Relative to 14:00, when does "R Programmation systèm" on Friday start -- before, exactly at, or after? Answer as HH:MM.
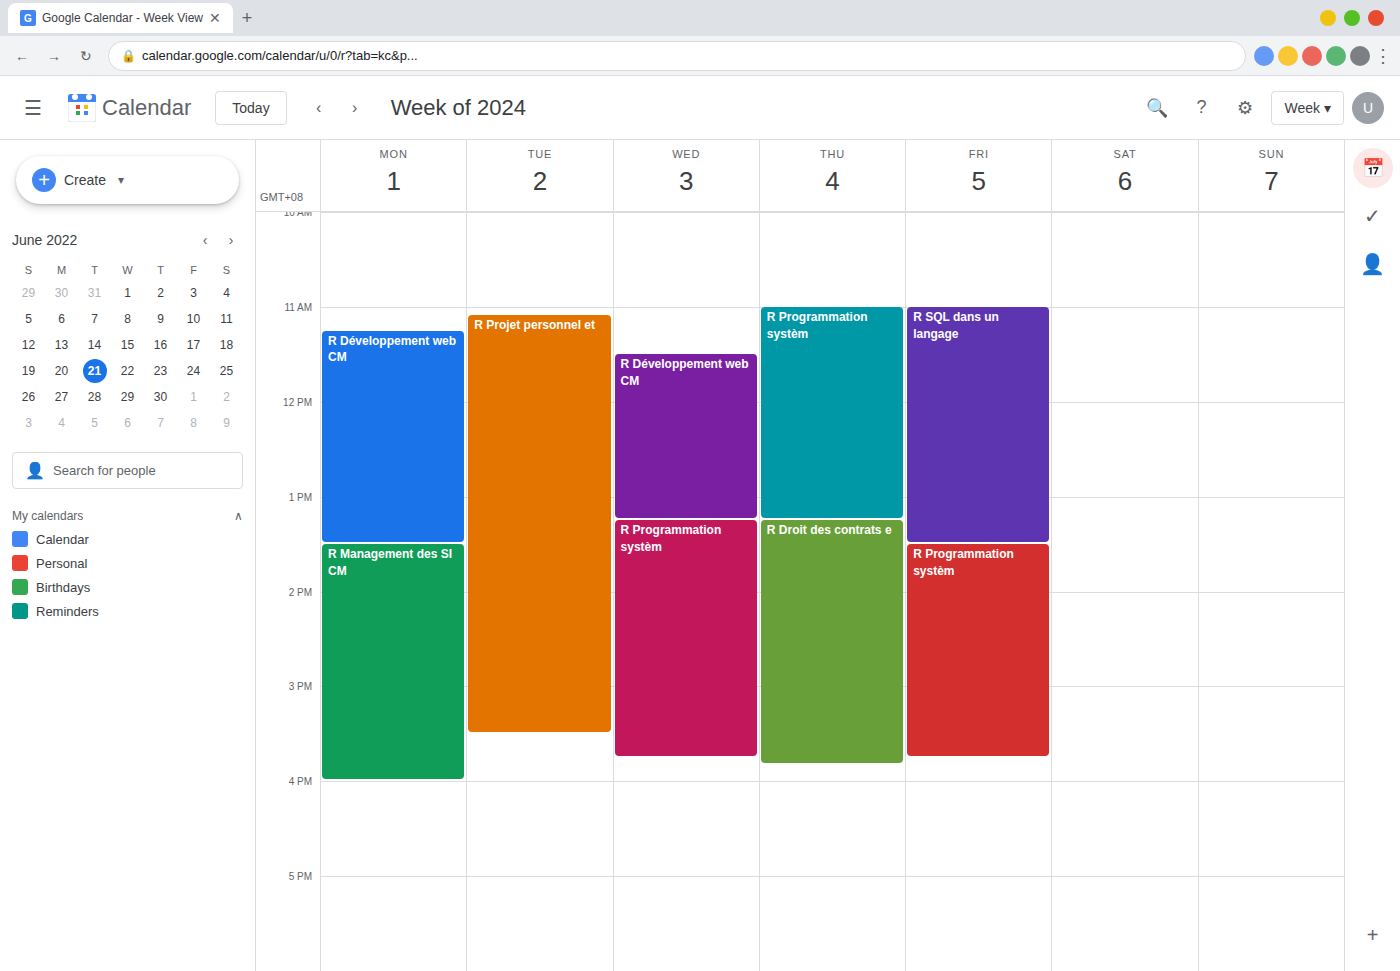
13:30 -- before 14:00, 30 minutes above the 14:00 line.